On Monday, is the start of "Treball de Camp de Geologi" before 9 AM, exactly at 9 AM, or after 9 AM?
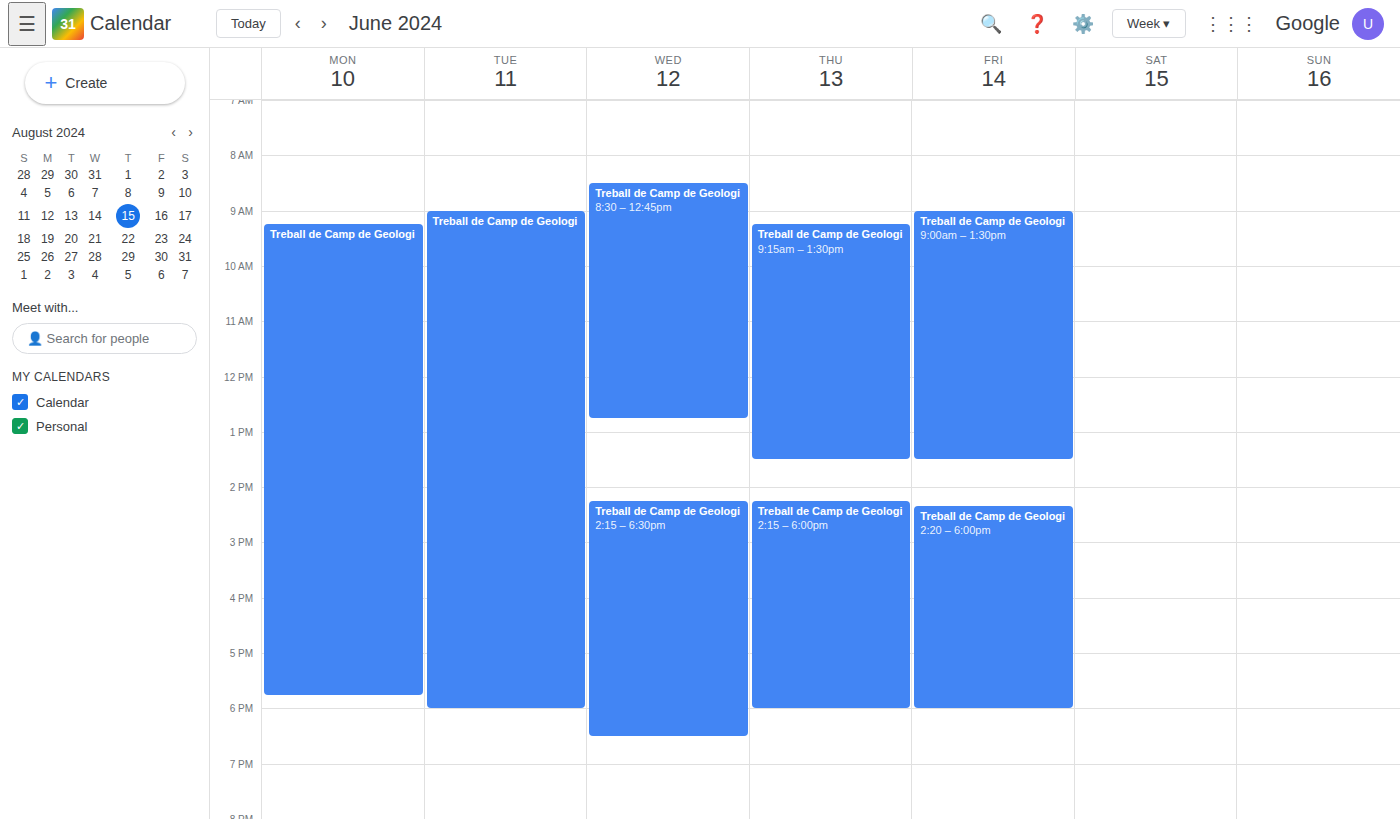
9:15 AM -- after 9 AM, 15 minutes below the 9 AM line.